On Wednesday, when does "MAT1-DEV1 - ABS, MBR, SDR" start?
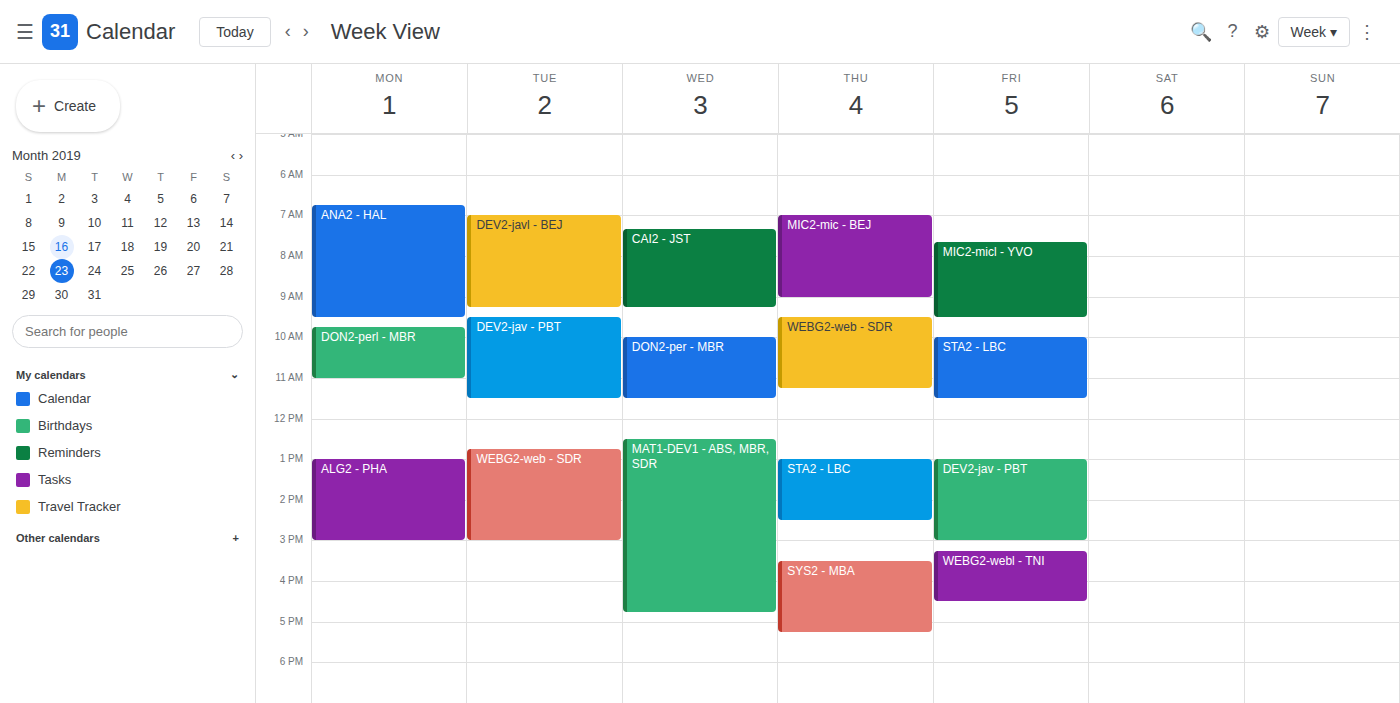
12:30